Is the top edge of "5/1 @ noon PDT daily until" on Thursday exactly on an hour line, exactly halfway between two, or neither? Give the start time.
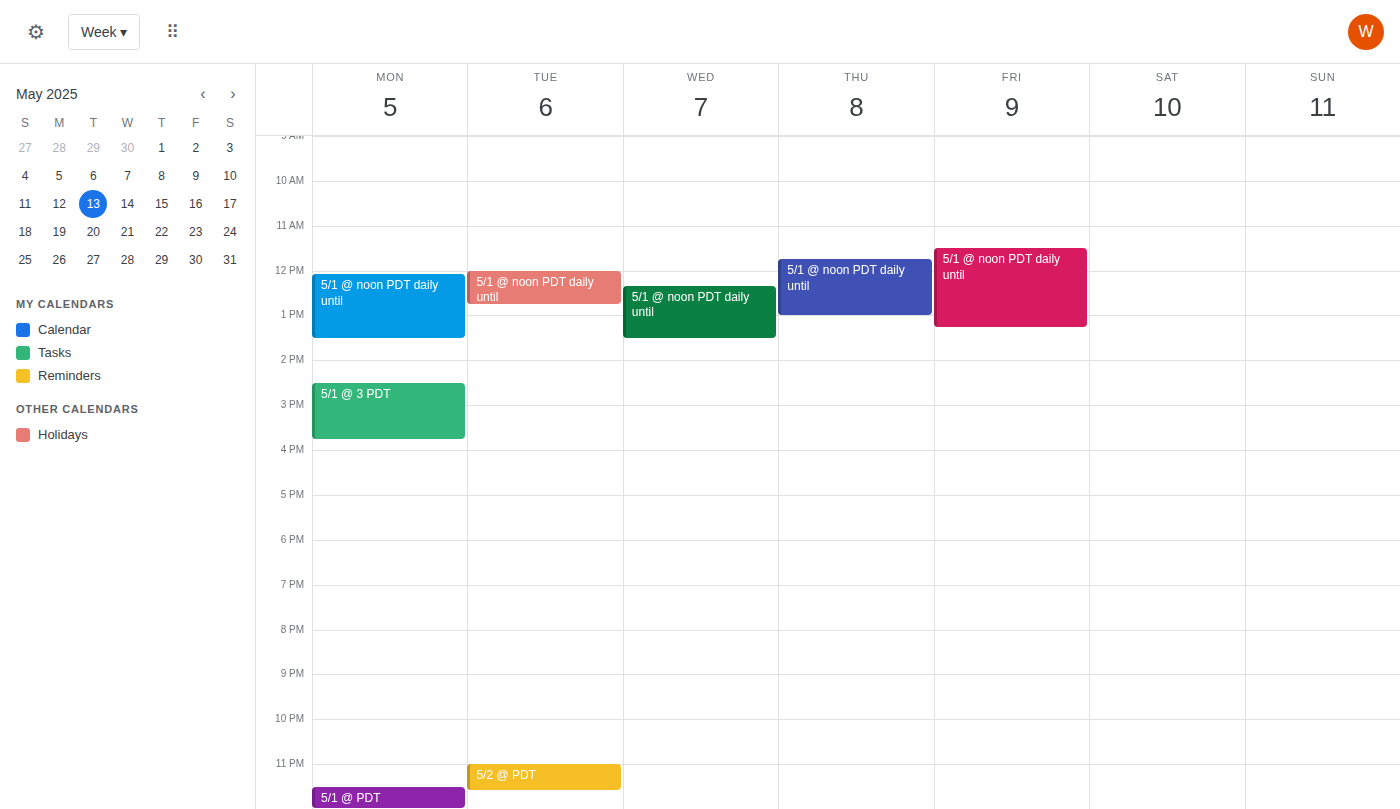
11:45 AM -- neither: three quarters of the way from the 11 AM line to the 12 PM line.